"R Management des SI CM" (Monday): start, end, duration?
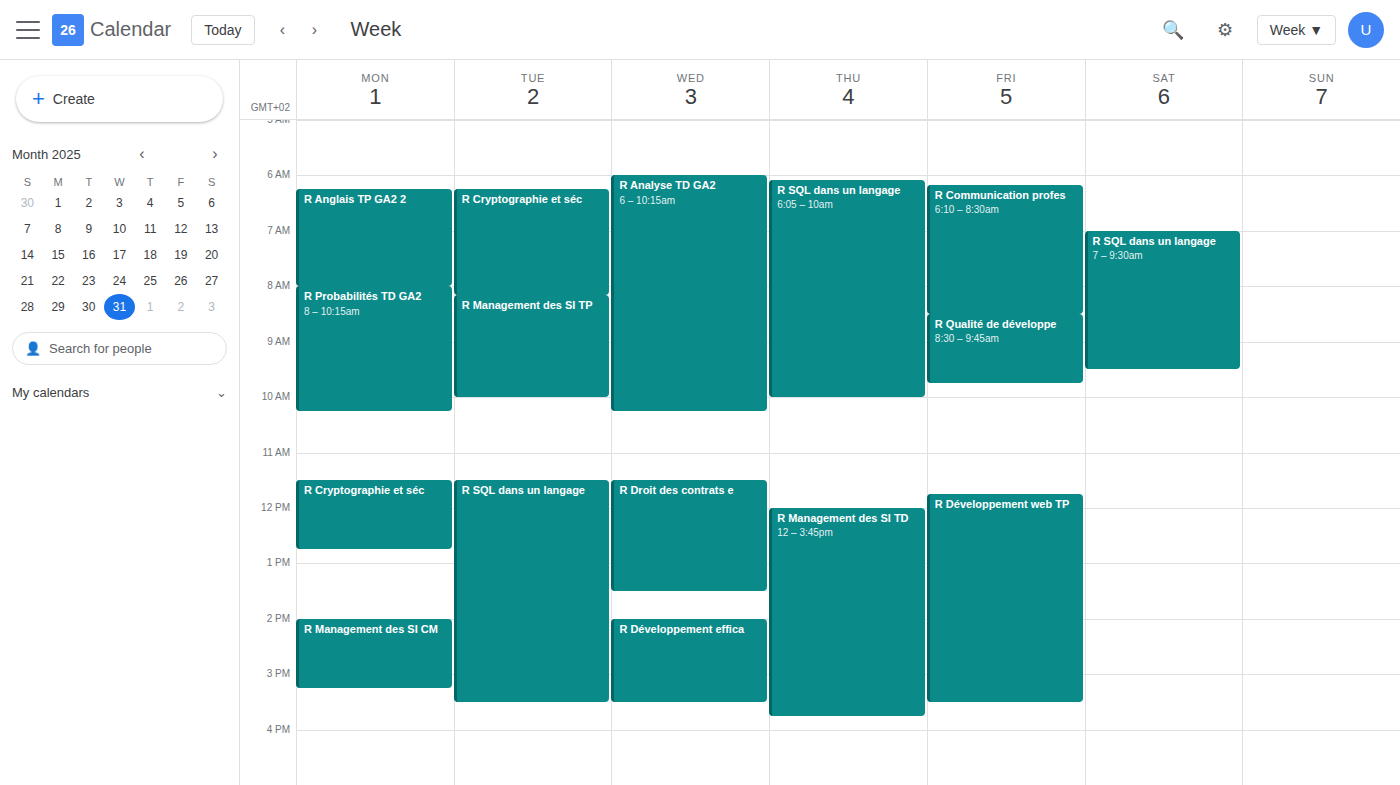
2:00 PM to 3:15 PM, 1 hour 15 minutes